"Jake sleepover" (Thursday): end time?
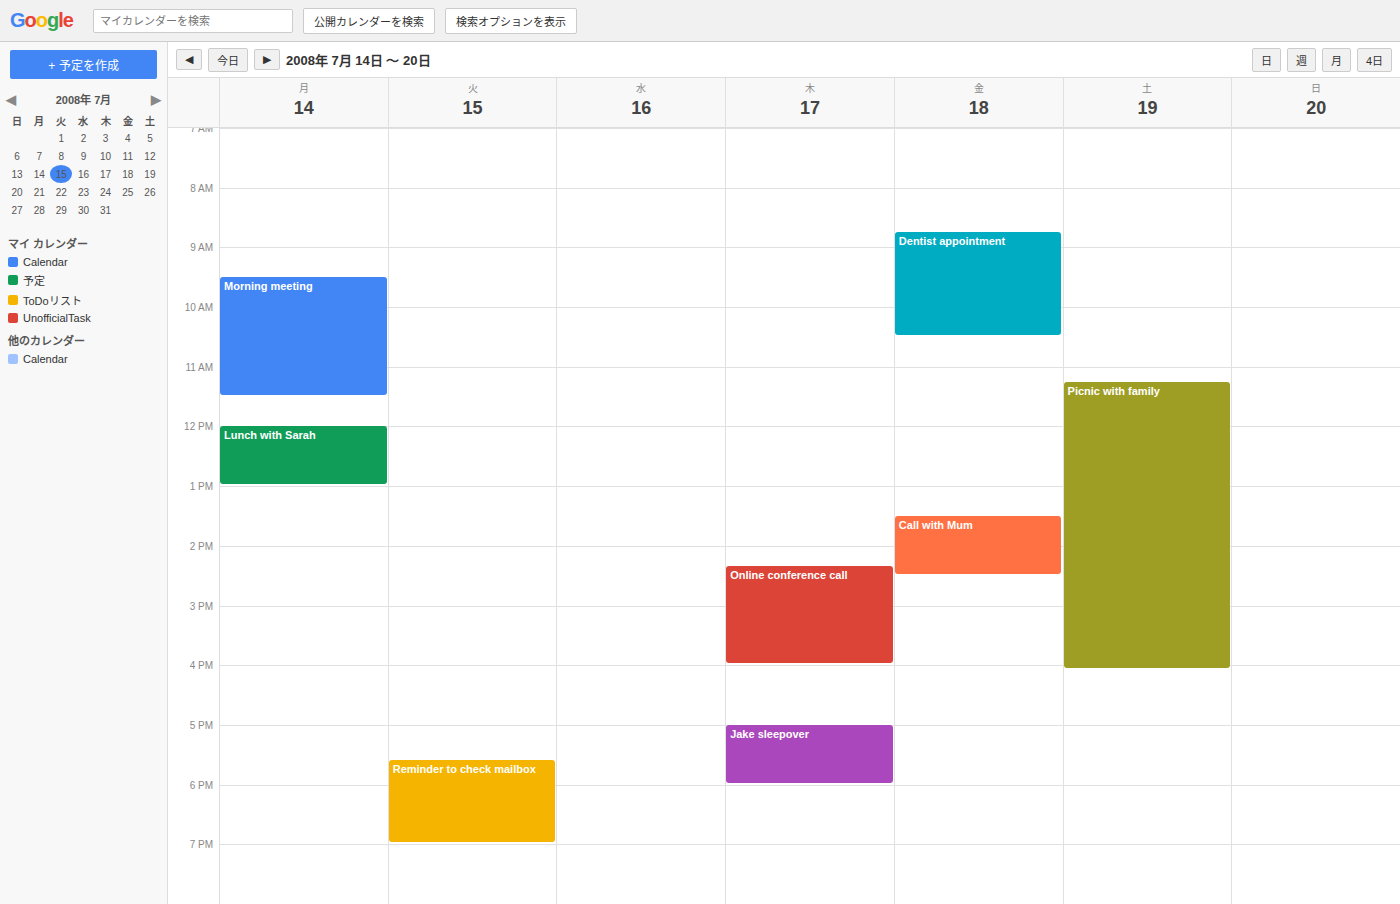
6:00 PM